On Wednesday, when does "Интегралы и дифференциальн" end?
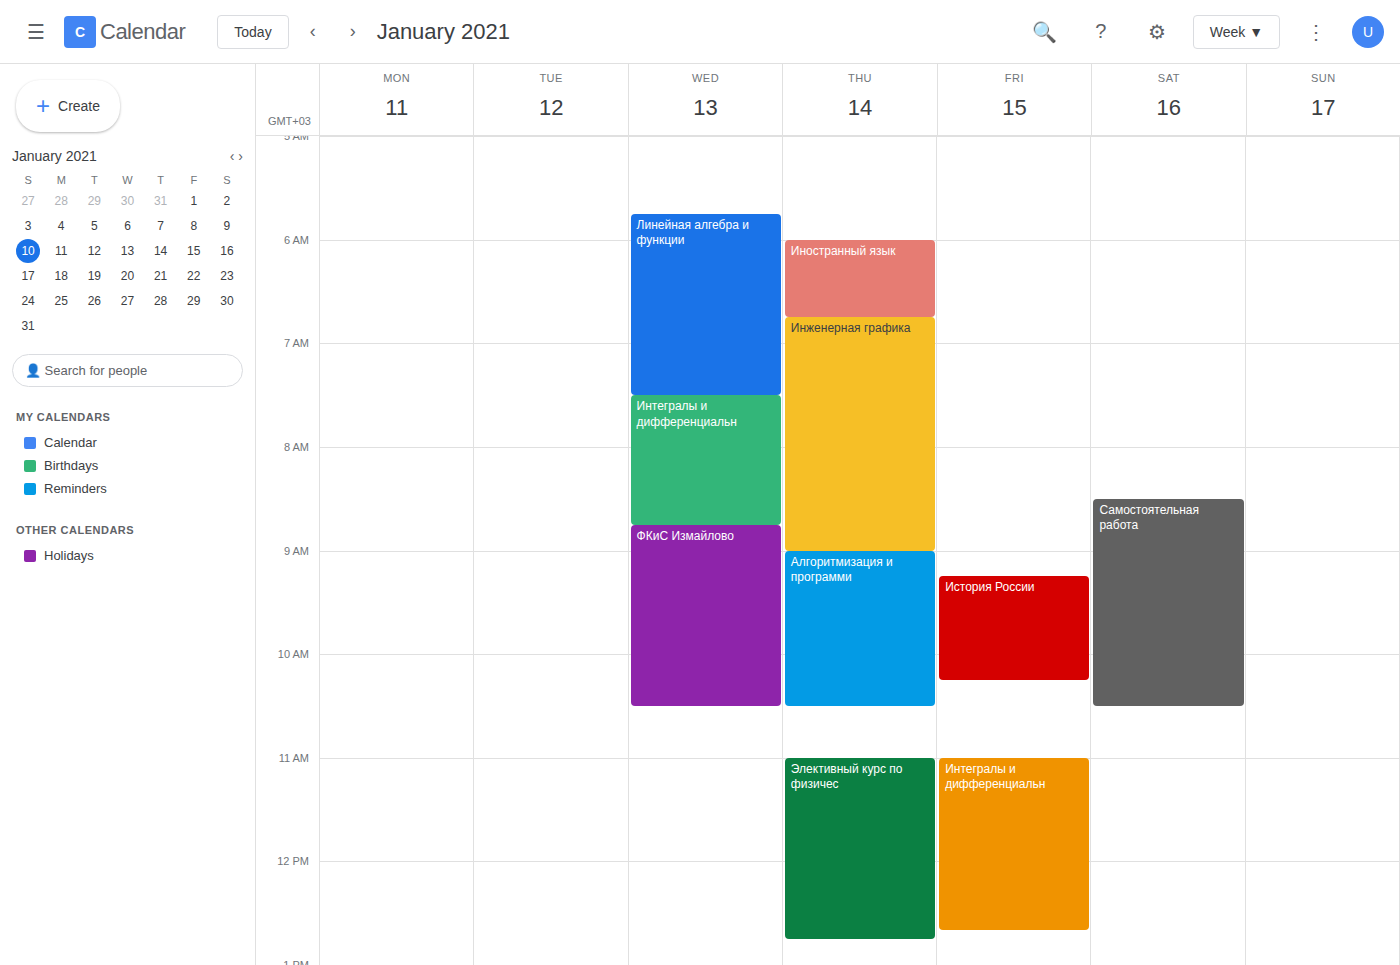
8:45 AM